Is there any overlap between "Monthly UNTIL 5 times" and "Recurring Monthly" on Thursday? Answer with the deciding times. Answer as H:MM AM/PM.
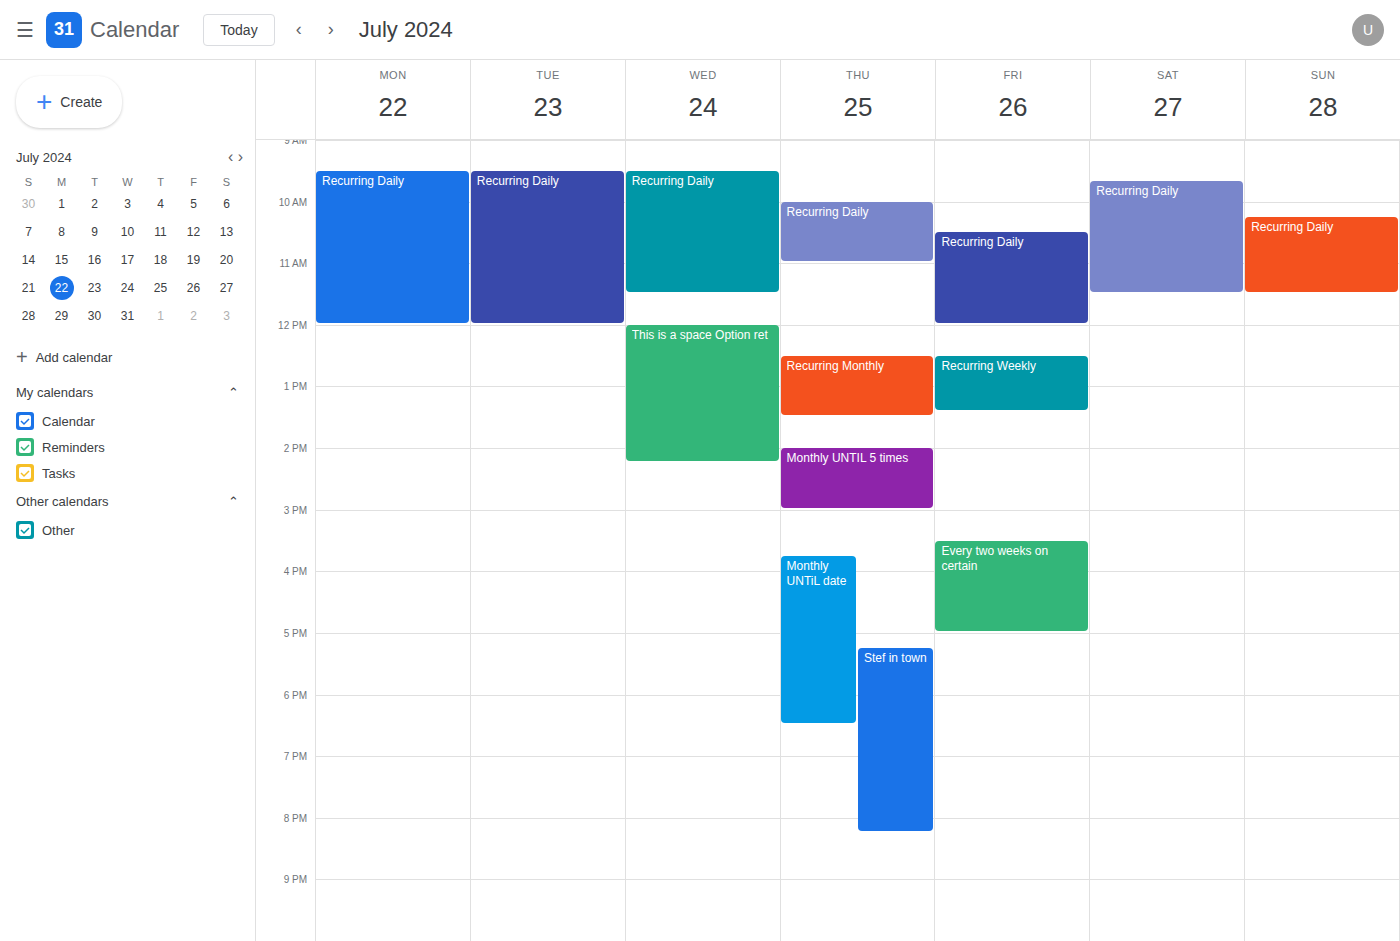
"Recurring Monthly" ends at 1:30 PM and "Monthly UNTIL 5 times" starts at 2:00 PM -- no overlap.